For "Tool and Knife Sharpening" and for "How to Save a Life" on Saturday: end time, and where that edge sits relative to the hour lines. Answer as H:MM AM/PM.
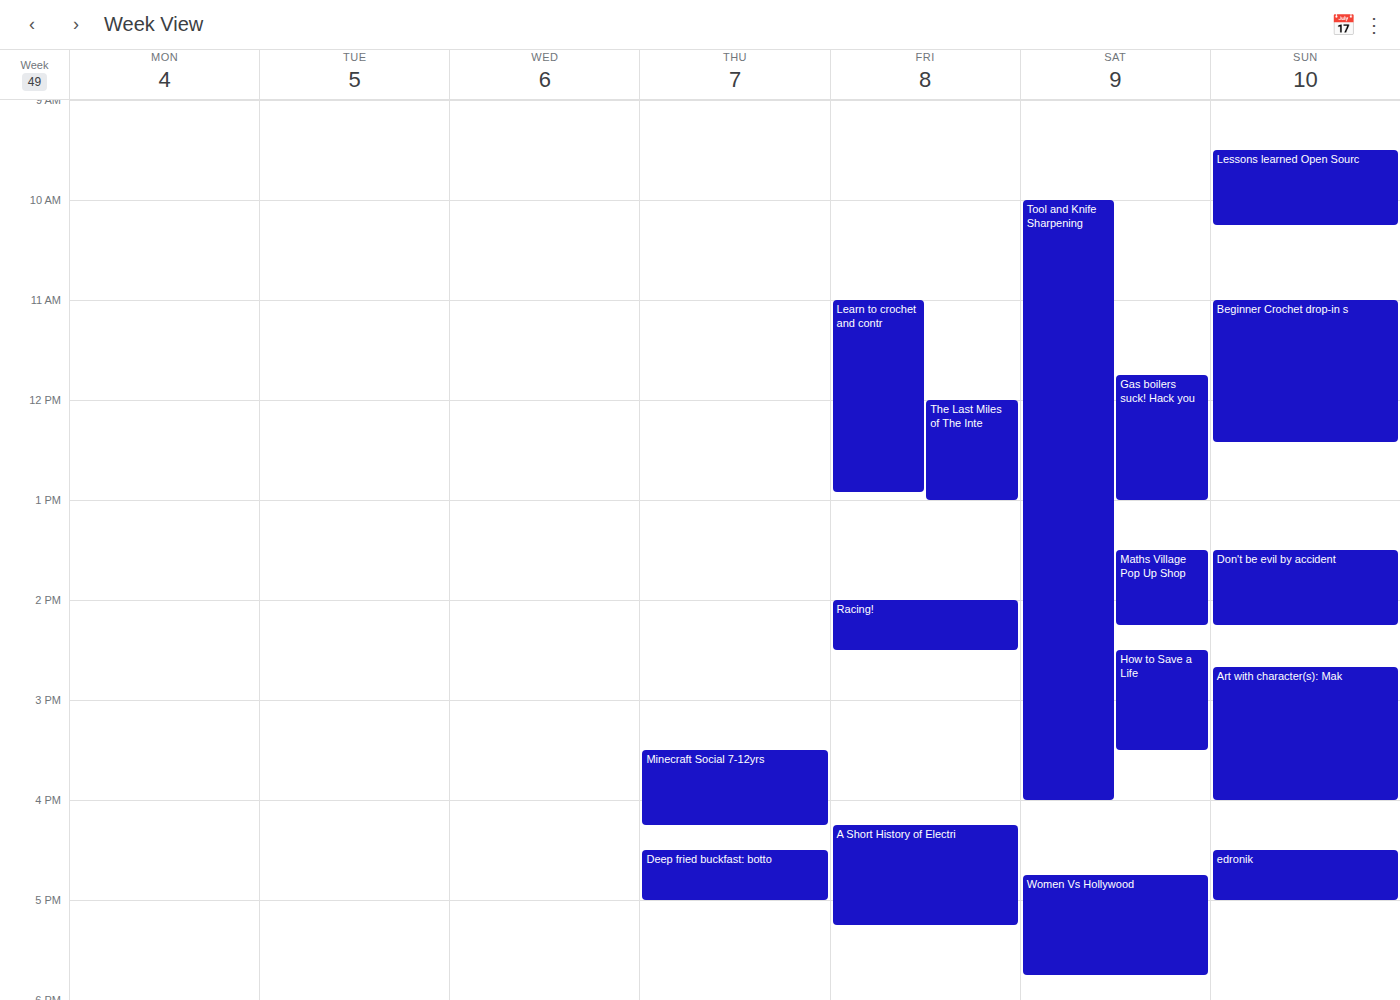
"Tool and Knife Sharpening": 4:00 PM, exactly on the 4 PM line. "How to Save a Life": 3:30 PM, halfway between the 3 PM and 4 PM lines.